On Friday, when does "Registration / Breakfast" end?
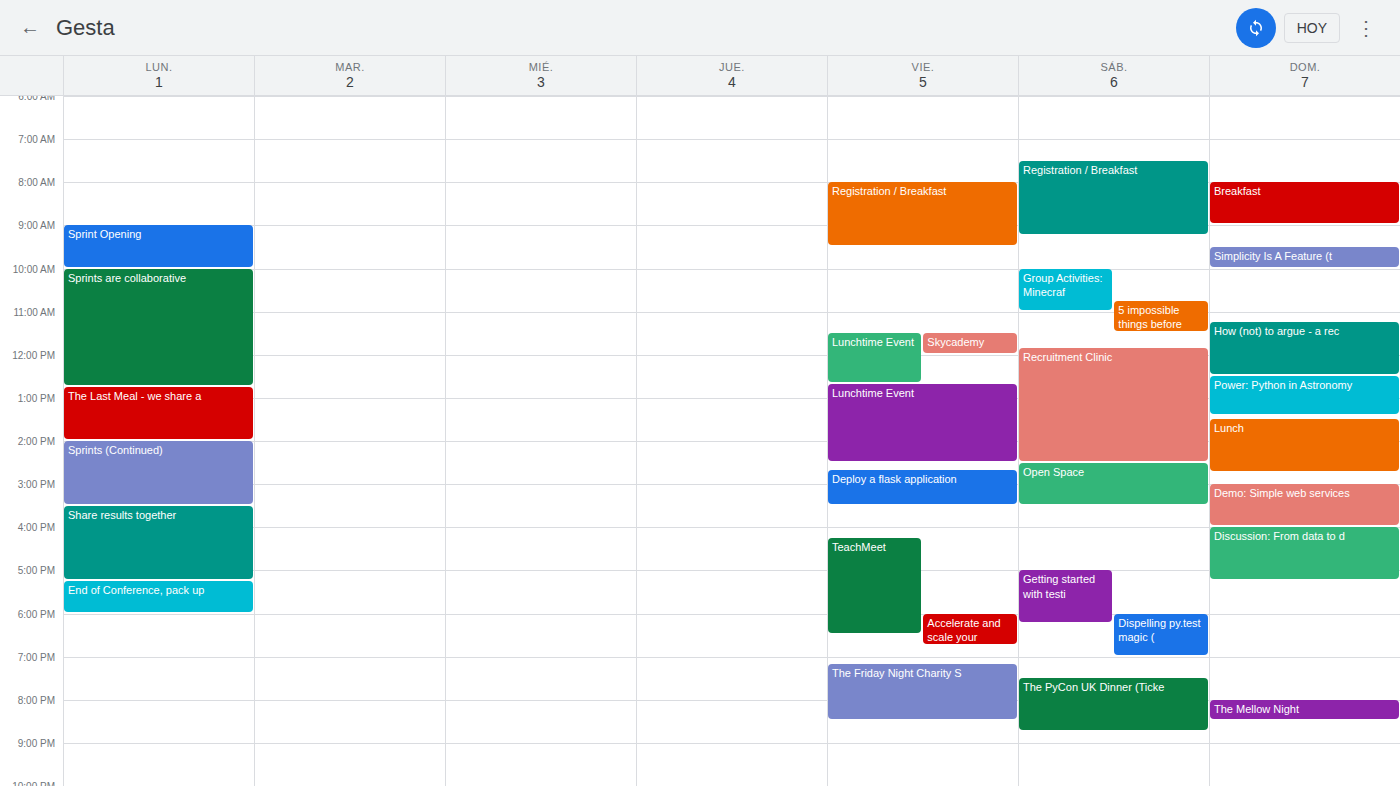
9:30 AM